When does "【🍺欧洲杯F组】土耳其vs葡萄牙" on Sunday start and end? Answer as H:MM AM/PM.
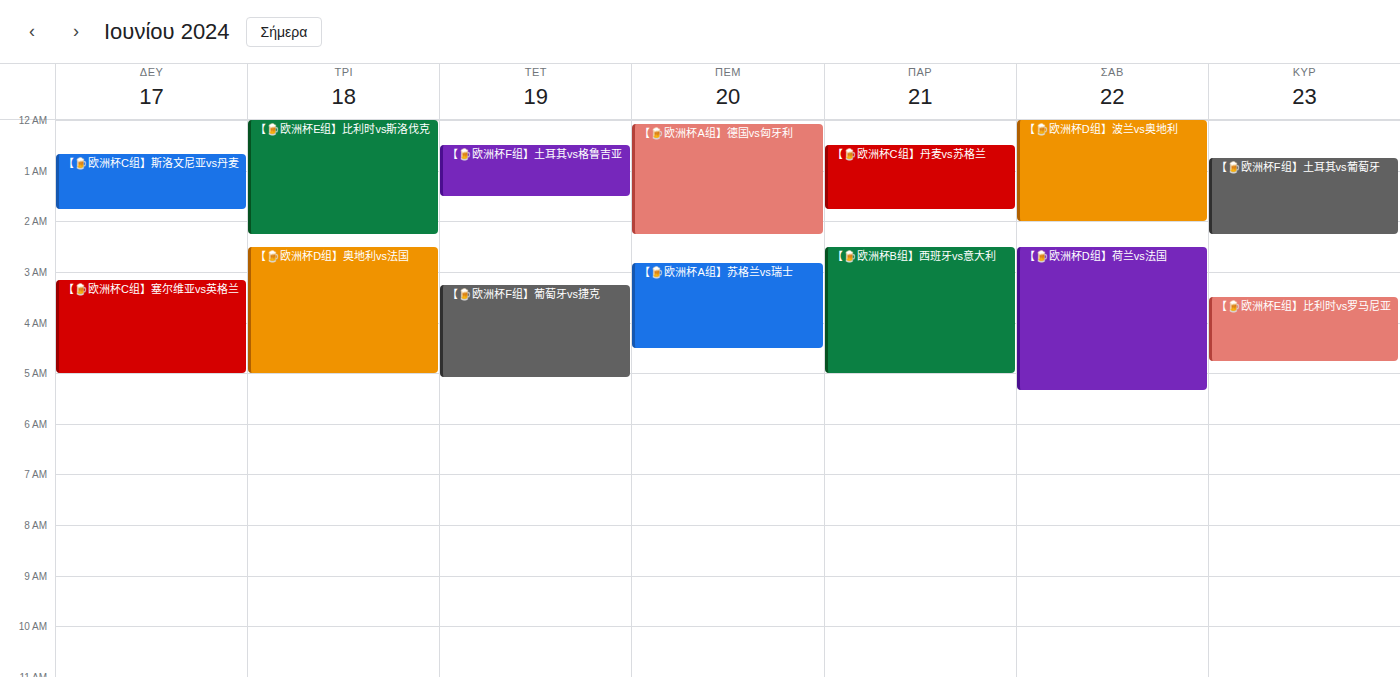
12:45 AM to 2:15 AM